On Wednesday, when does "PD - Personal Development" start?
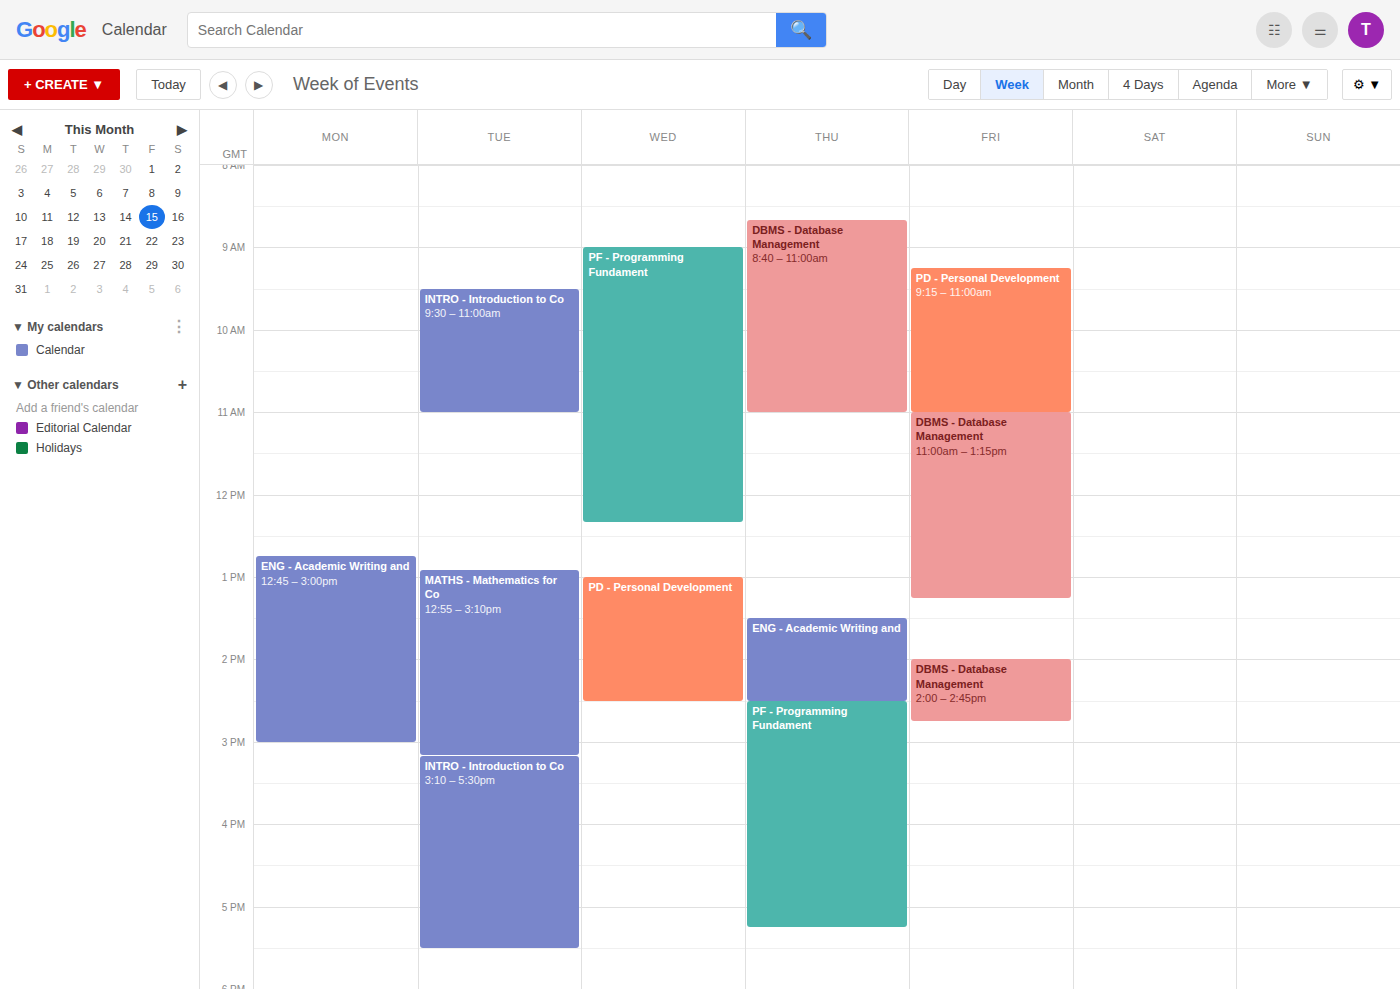
1:00 PM